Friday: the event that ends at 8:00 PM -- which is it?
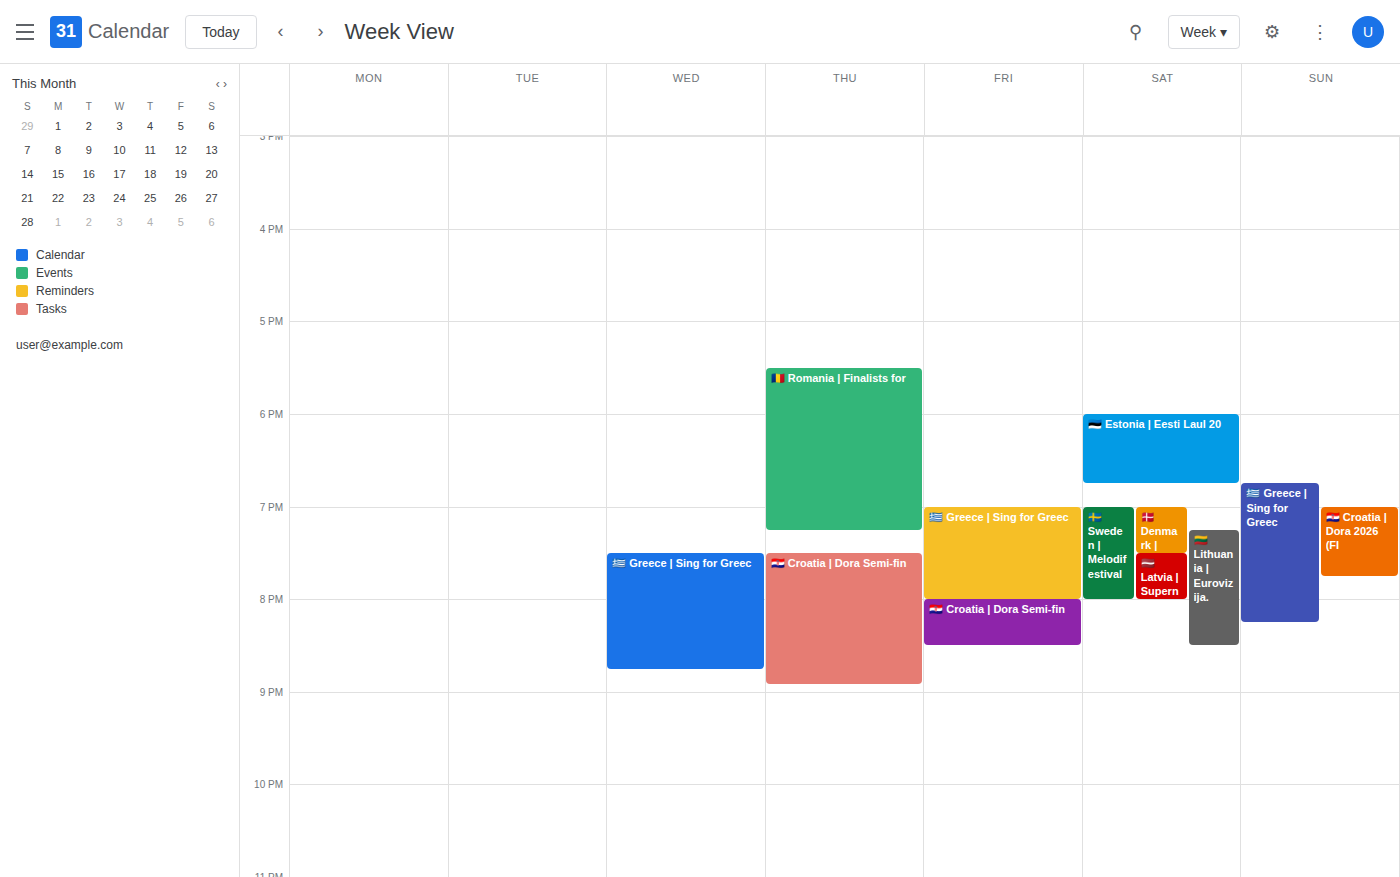
"🇬🇷 Greece | Sing for Greec"